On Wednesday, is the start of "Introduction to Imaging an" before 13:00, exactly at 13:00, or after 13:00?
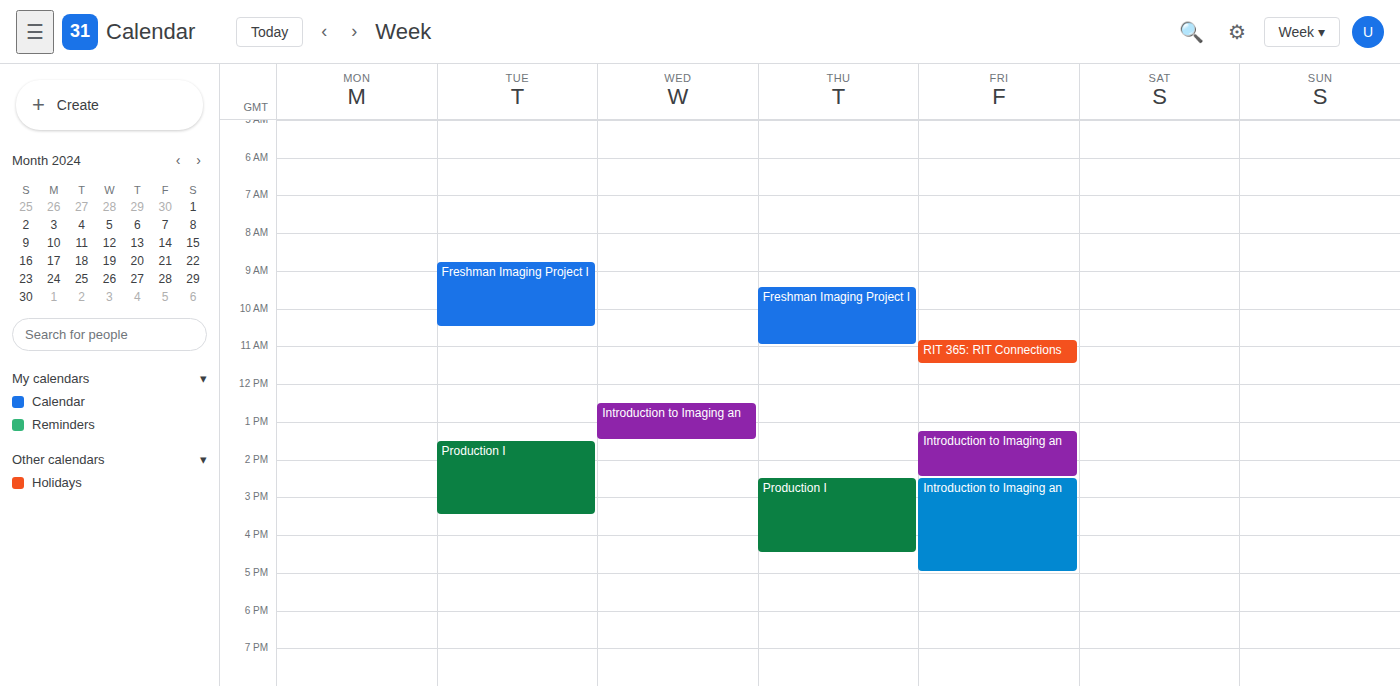
12:30 -- before 13:00, 30 minutes above the 13:00 line.